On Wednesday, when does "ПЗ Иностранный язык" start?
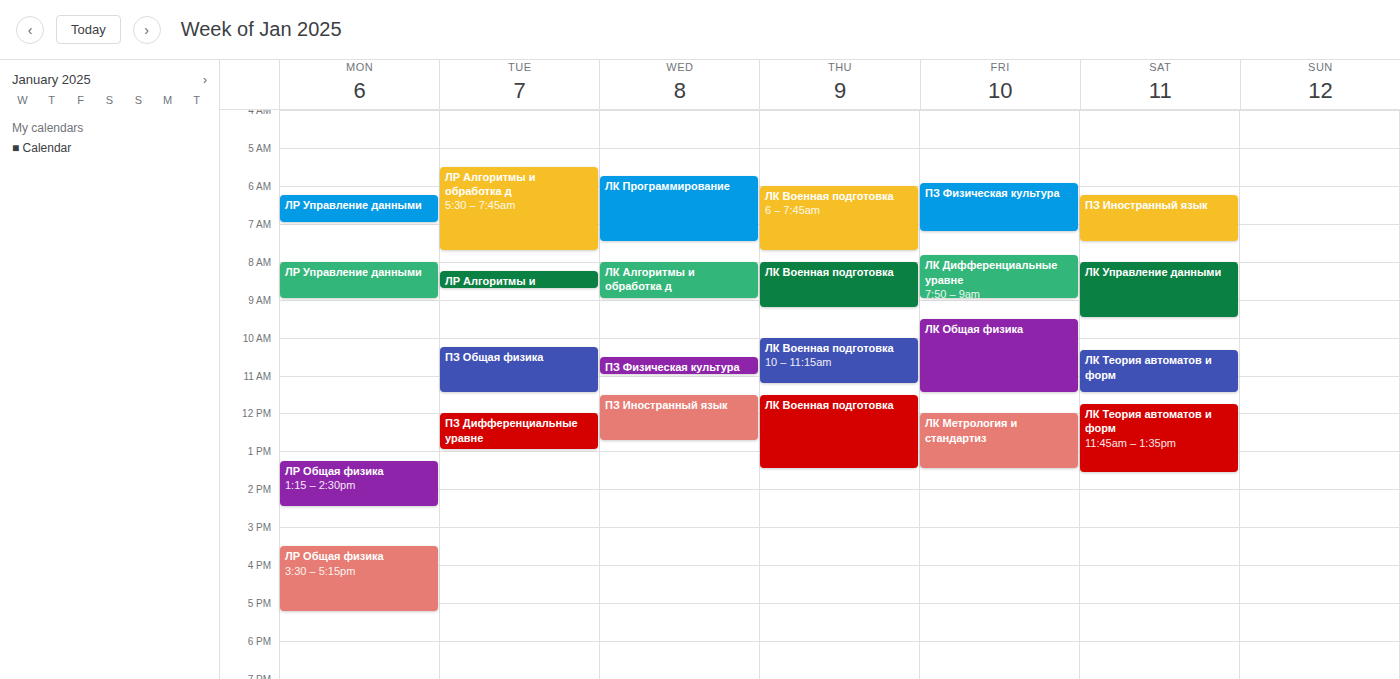
11:30 AM